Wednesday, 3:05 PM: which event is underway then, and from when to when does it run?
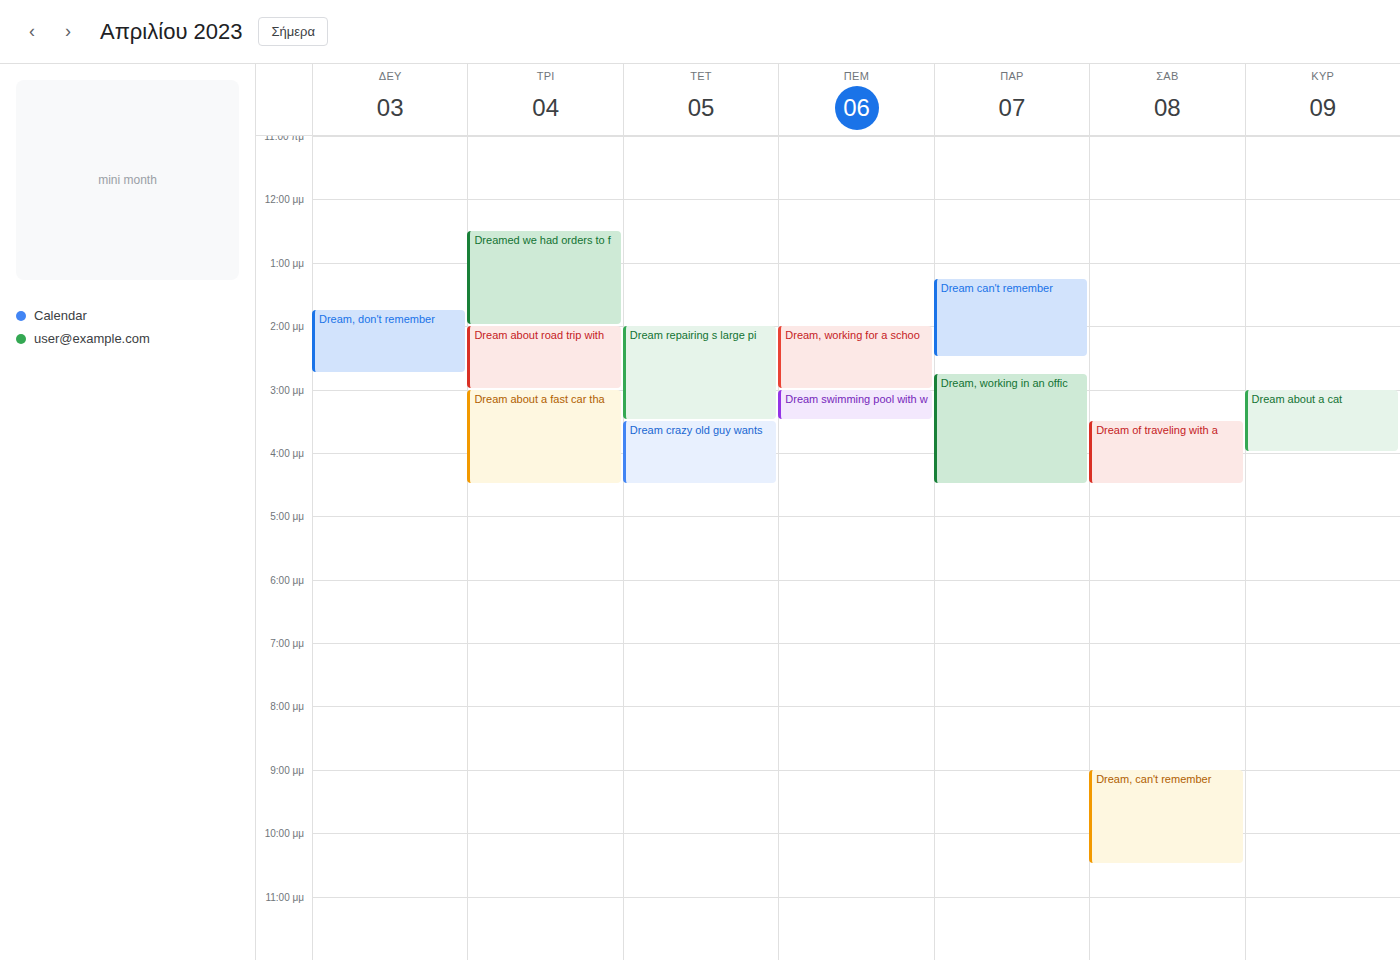
"Dream repairing s large pi", 2:00 PM to 3:30 PM